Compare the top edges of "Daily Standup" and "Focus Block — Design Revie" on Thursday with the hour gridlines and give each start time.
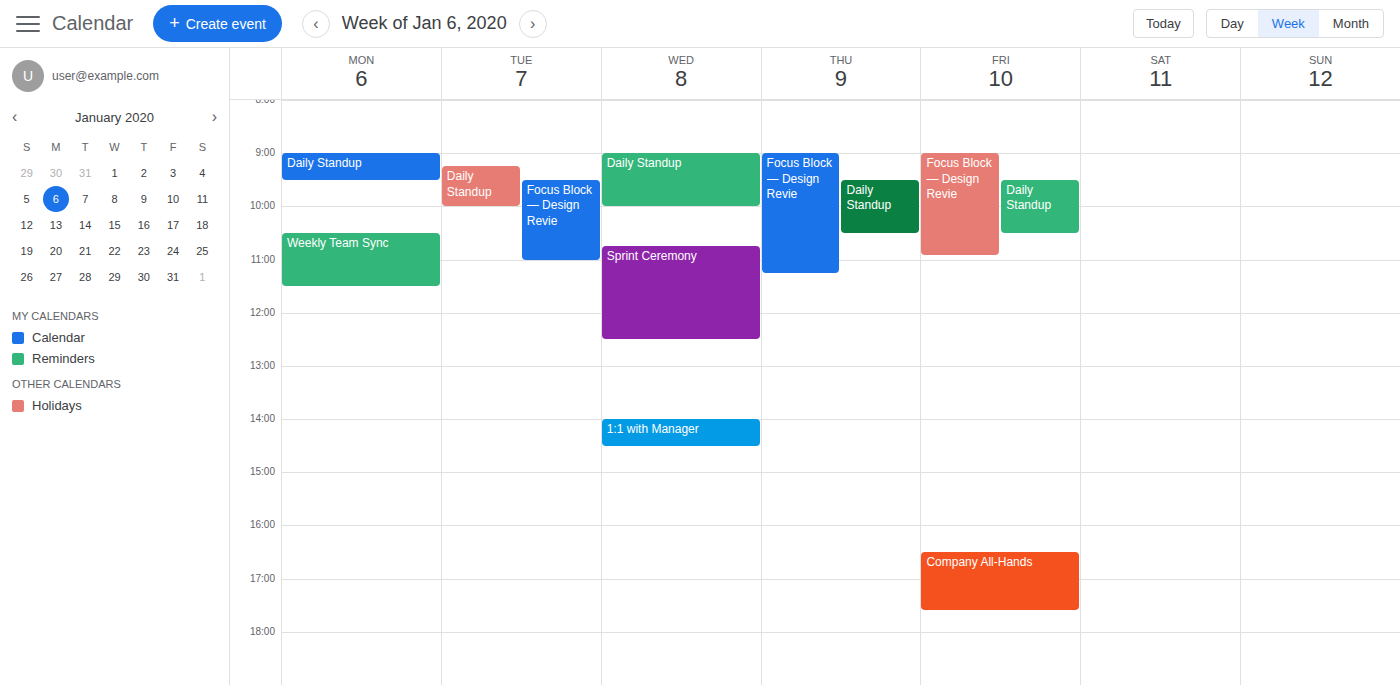
"Daily Standup": 9:30 AM, halfway between the 9 AM and 10 AM lines. "Focus Block — Design Revie": 9:00 AM, exactly on the 9 AM line.